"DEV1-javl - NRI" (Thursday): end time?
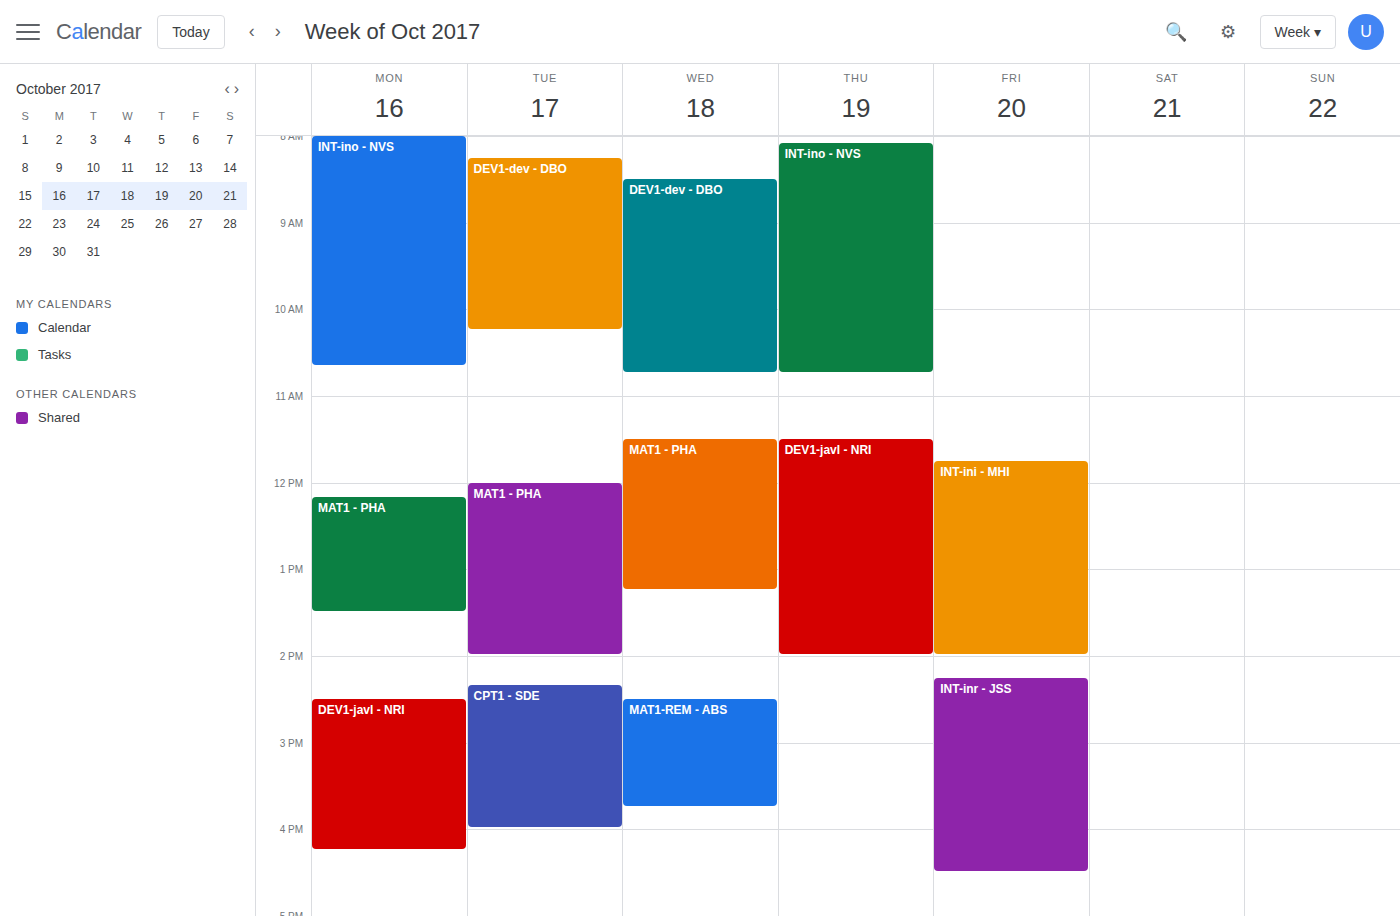
14:00